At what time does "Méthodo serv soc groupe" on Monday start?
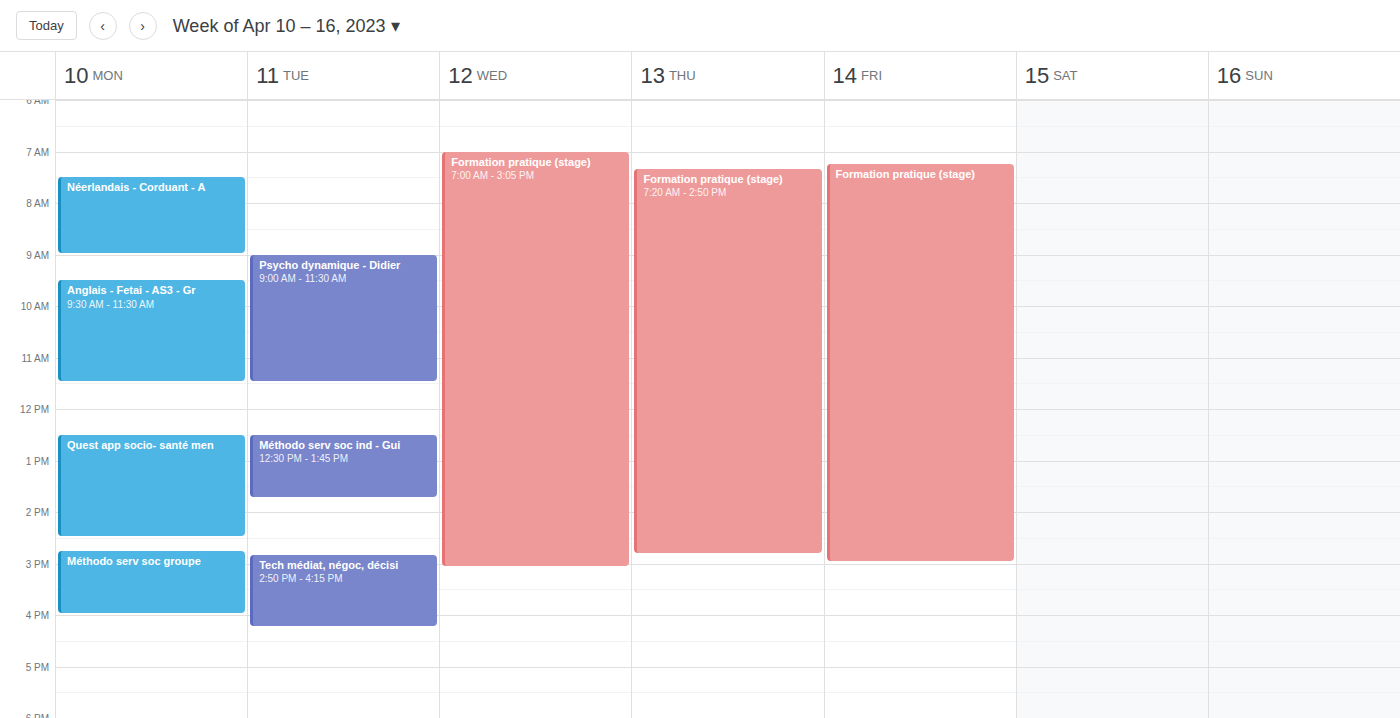
2:45 PM